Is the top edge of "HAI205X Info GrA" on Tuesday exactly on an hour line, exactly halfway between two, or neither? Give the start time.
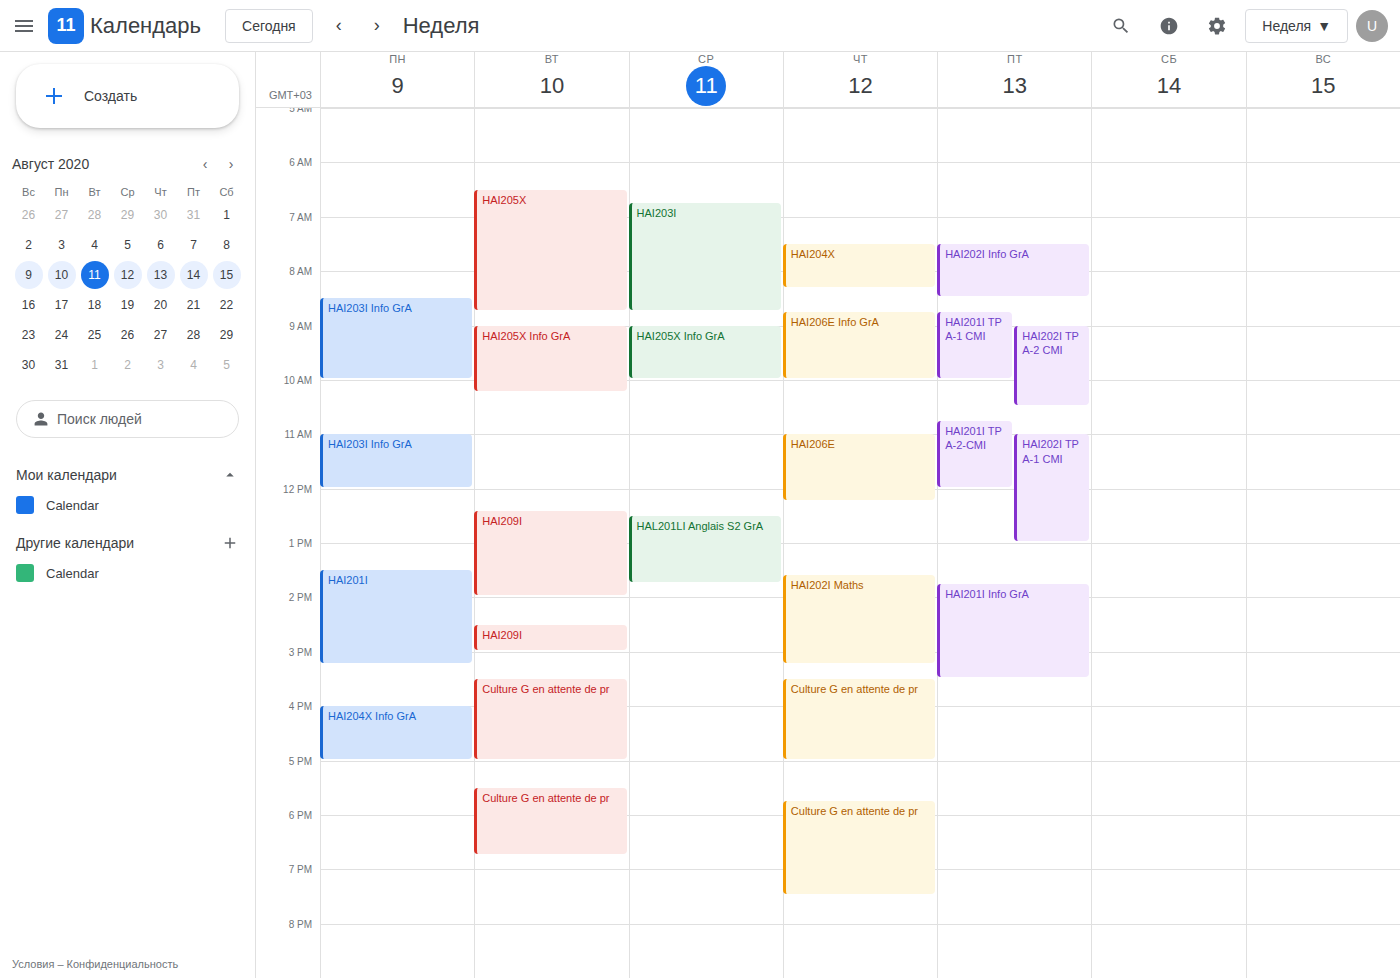
9:00 AM -- exactly on the 9 AM line.